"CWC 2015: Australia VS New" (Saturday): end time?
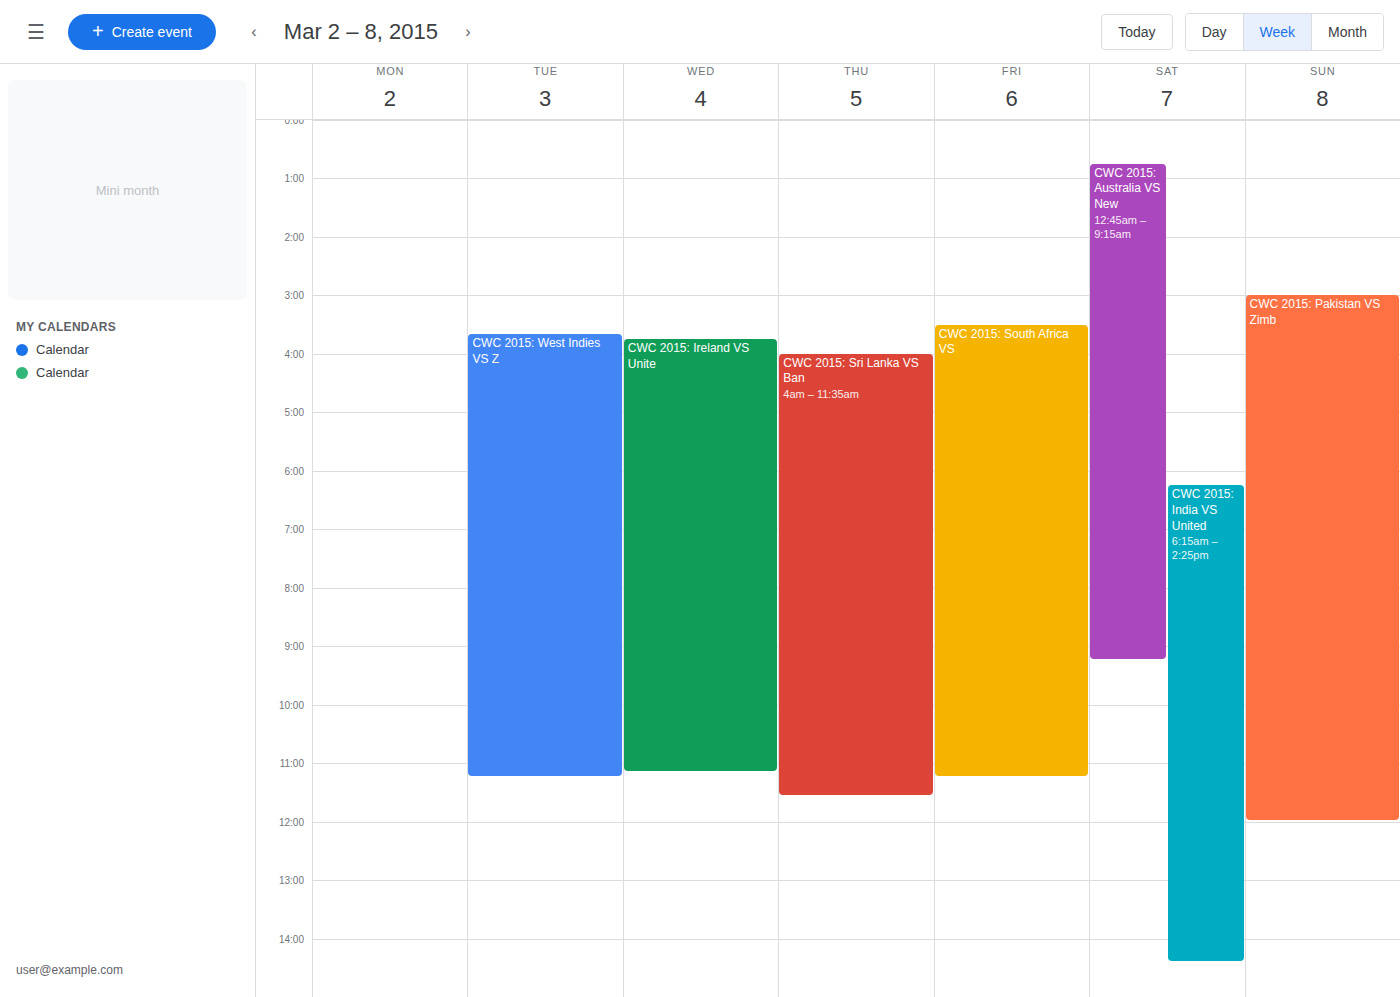
9:15 AM